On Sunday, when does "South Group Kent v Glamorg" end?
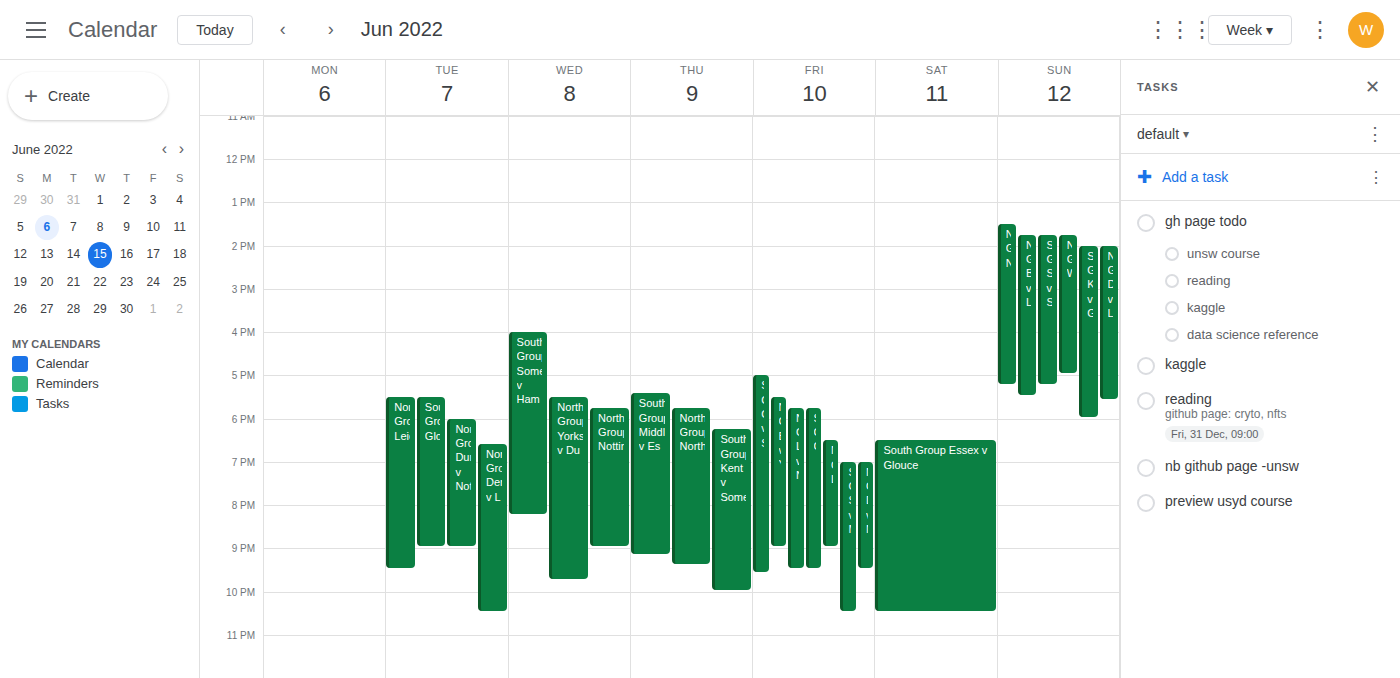
6:00 PM